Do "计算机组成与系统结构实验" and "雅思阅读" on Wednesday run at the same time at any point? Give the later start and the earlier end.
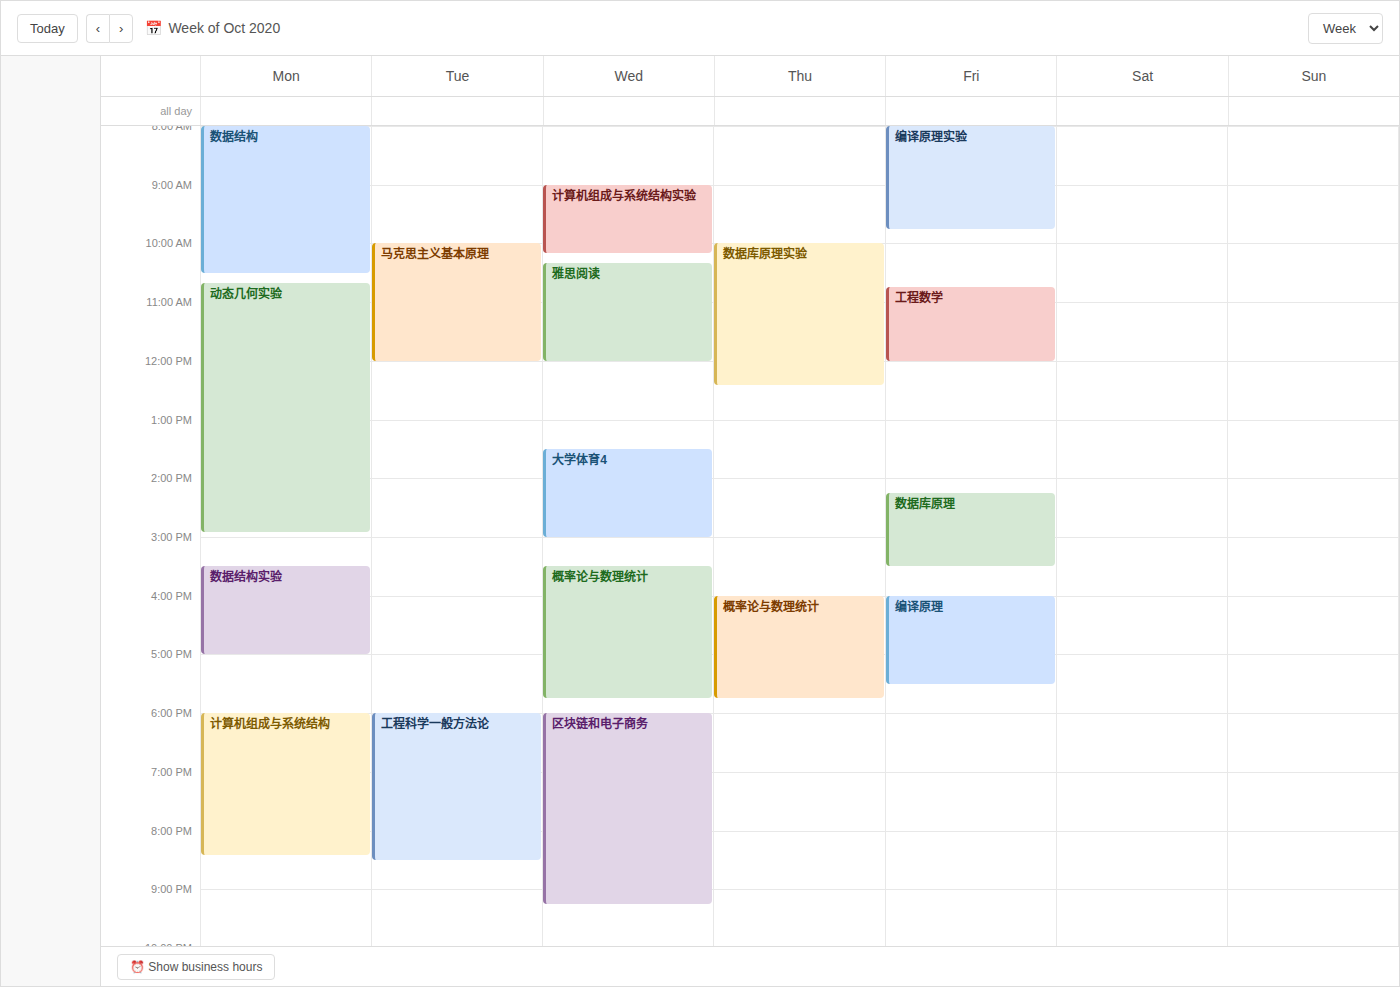
"计算机组成与系统结构实验" ends at 10:10 AM and "雅思阅读" starts at 10:20 AM -- no overlap.